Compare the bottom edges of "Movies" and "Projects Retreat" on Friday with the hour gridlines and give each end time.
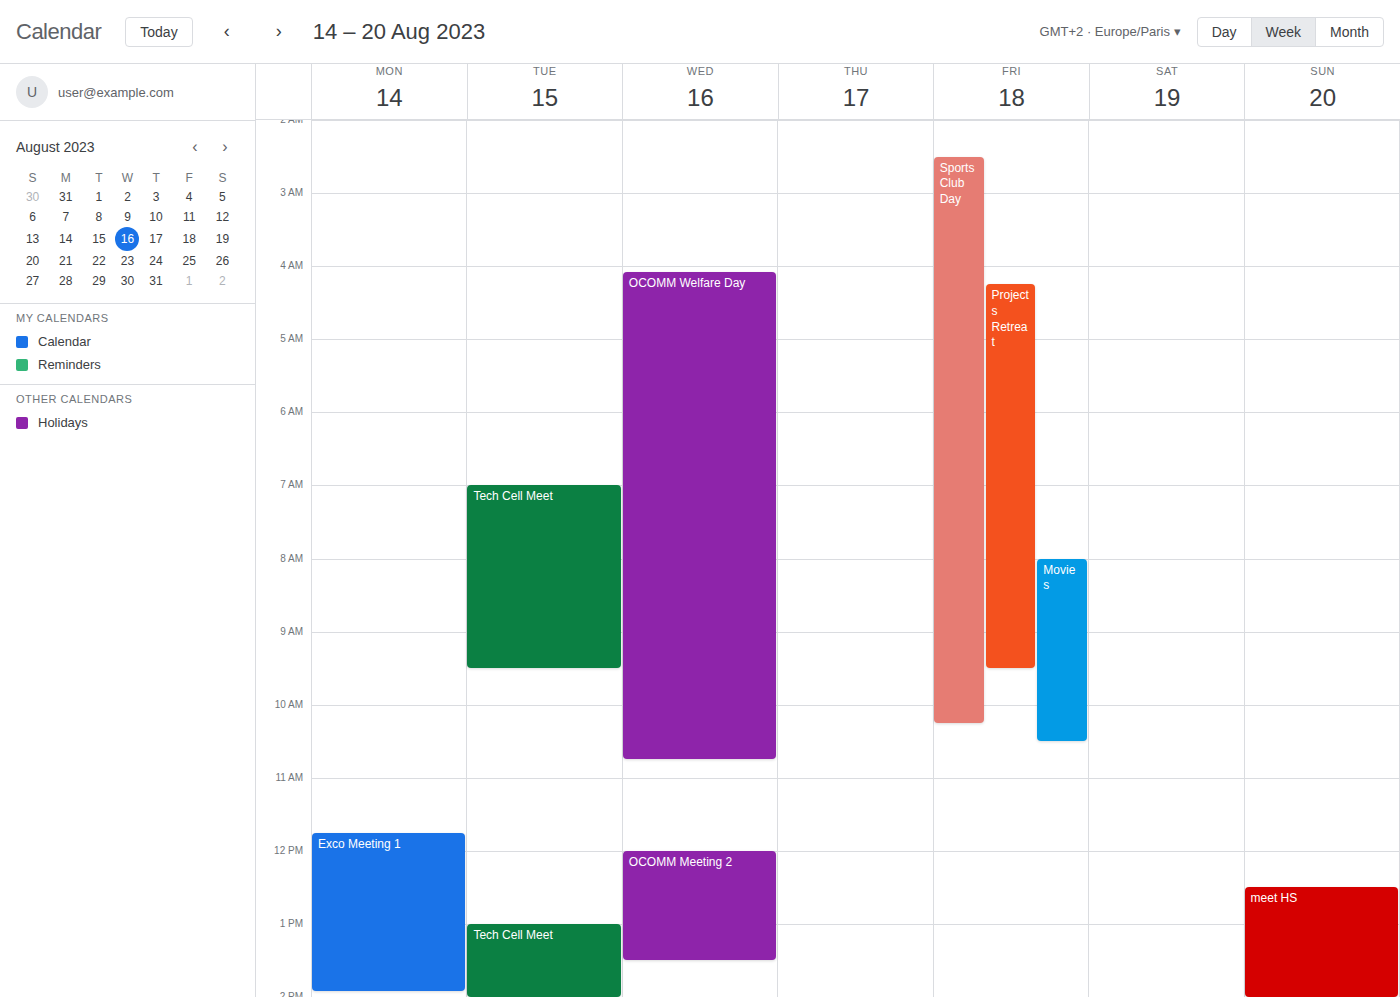
"Movies": 10:30 AM, halfway between the 10 AM and 11 AM lines. "Projects Retreat": 9:30 AM, halfway between the 9 AM and 10 AM lines.